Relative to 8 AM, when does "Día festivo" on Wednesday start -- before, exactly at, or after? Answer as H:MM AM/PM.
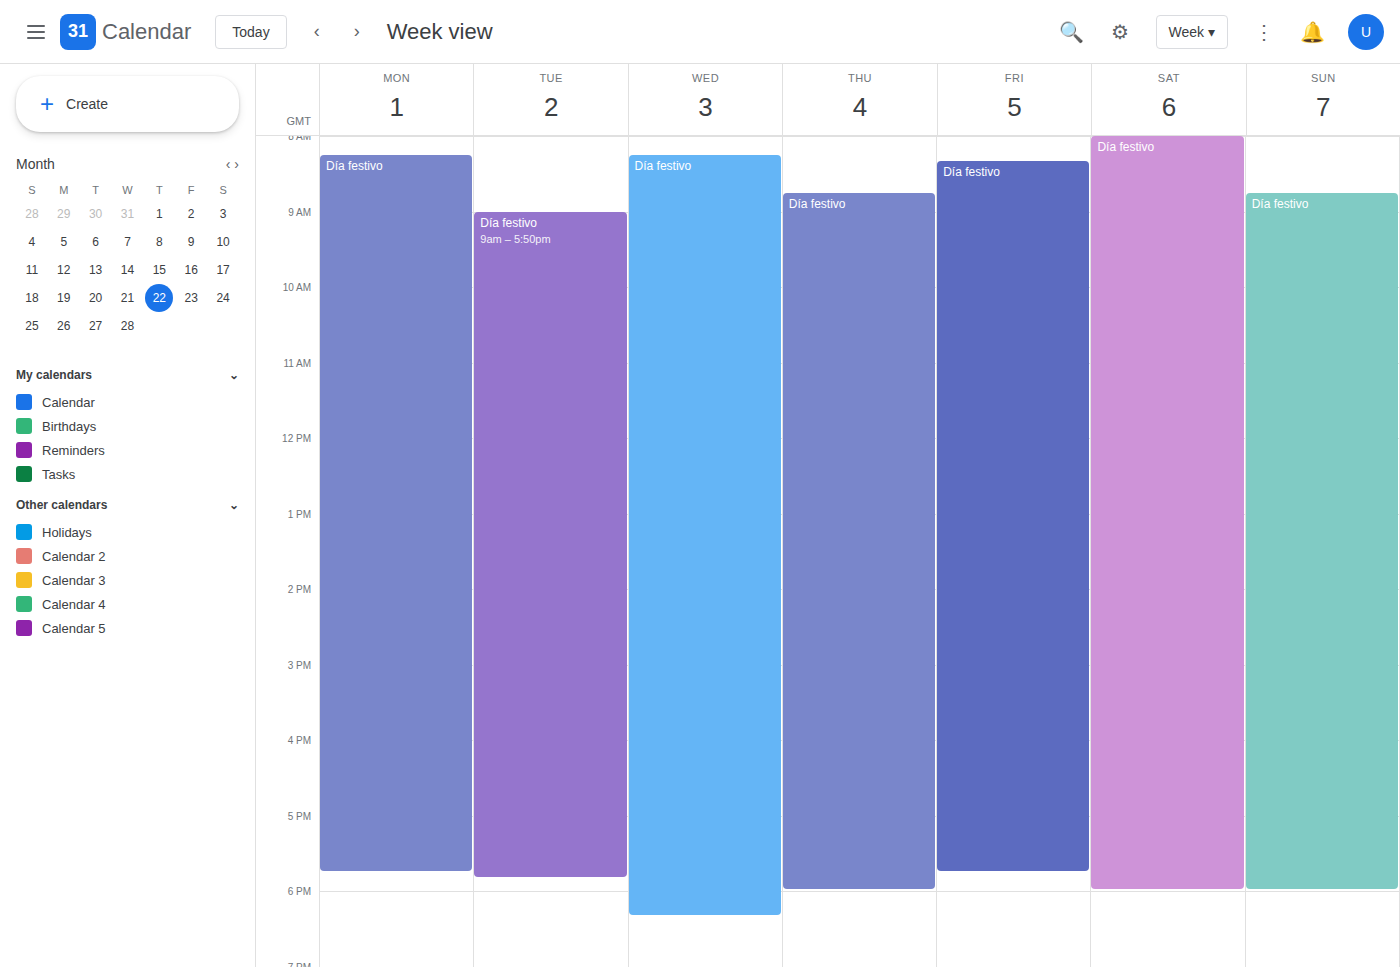
8:15 AM -- after 8 AM, 15 minutes below the 8 AM line.